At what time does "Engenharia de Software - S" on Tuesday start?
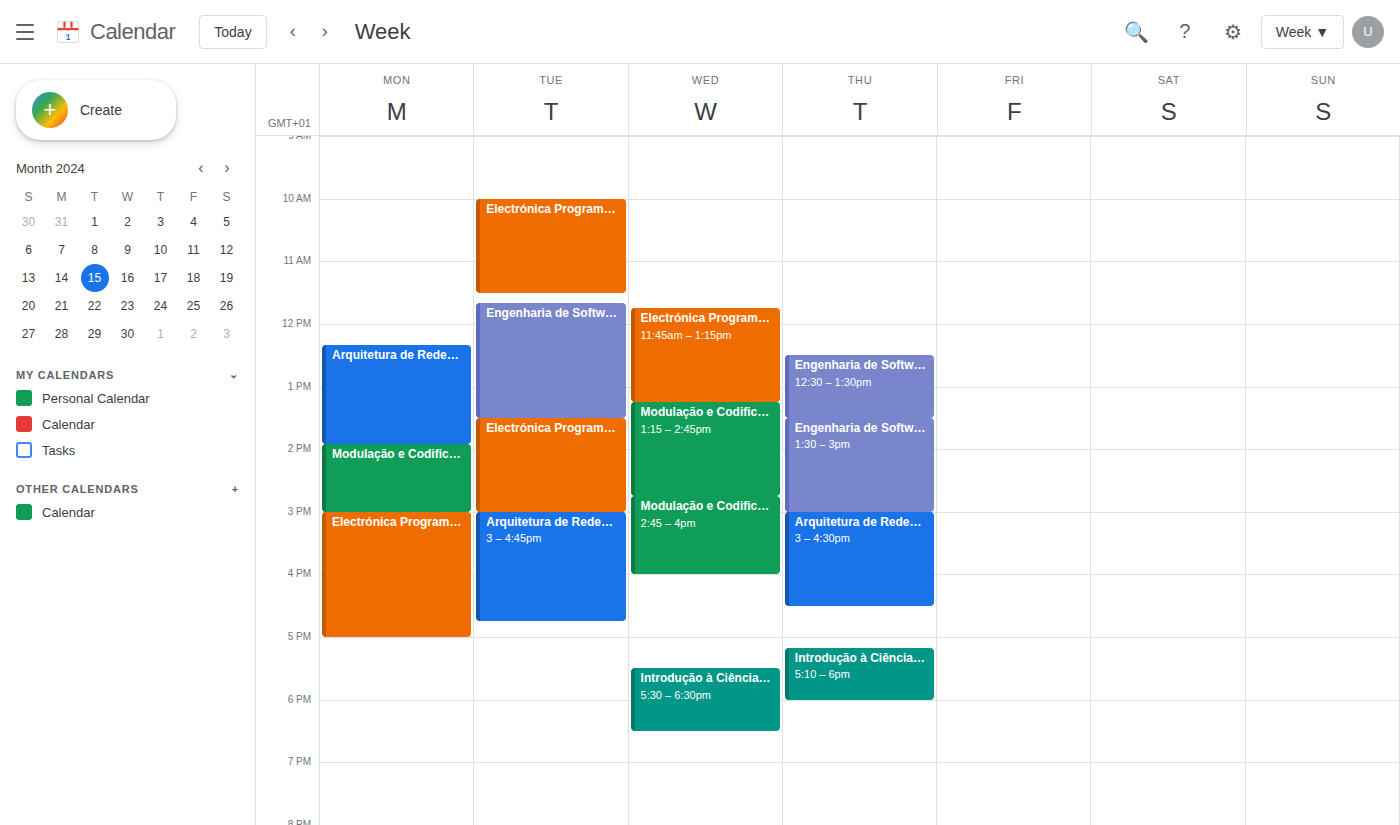
11:40 AM